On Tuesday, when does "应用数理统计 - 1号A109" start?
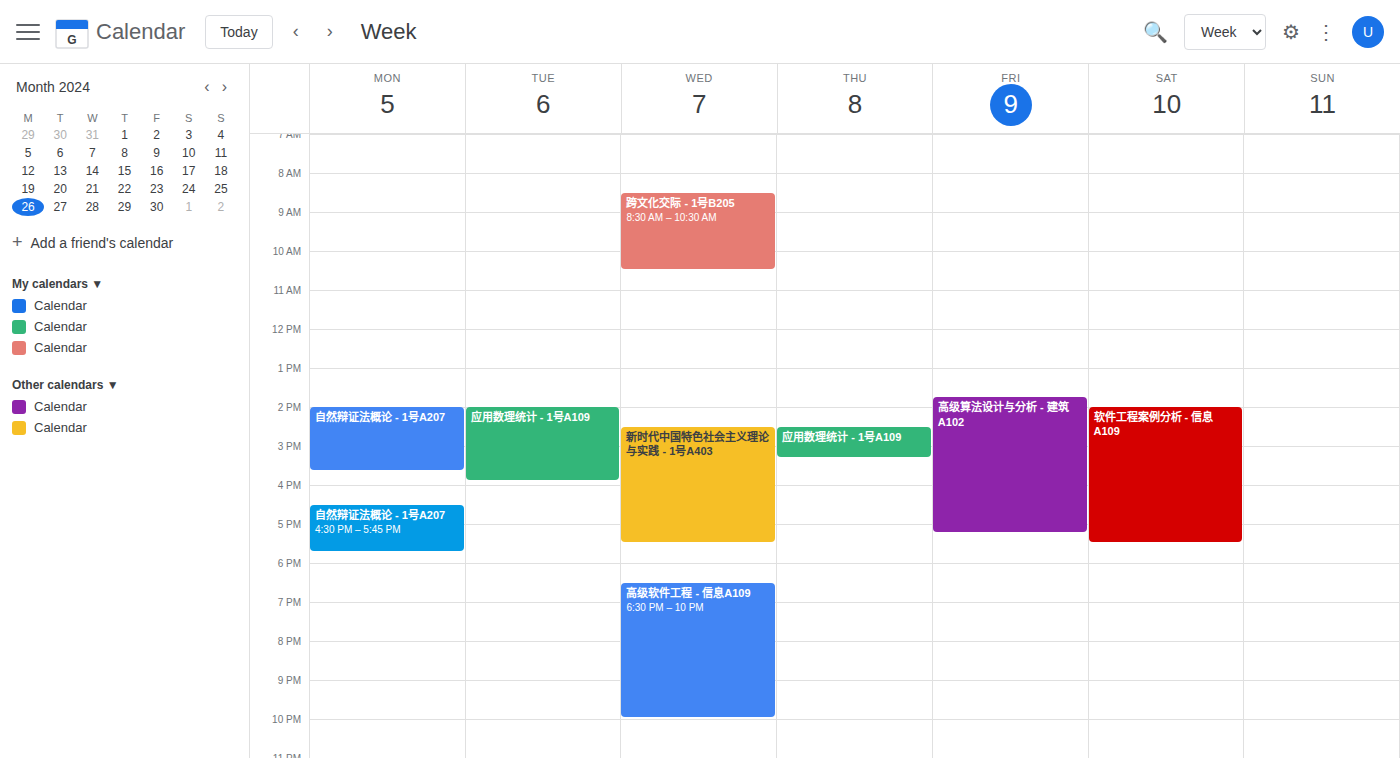
2:00 PM